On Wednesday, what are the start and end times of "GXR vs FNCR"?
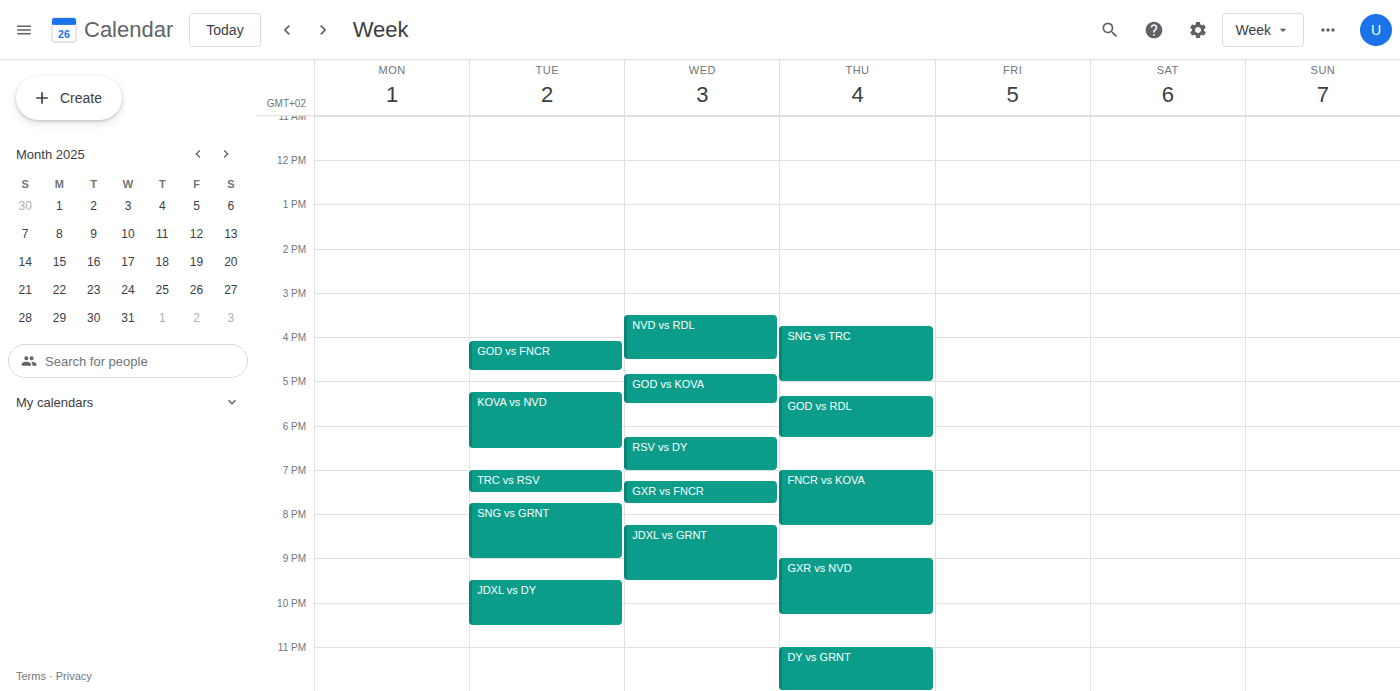
7:15 PM to 7:45 PM